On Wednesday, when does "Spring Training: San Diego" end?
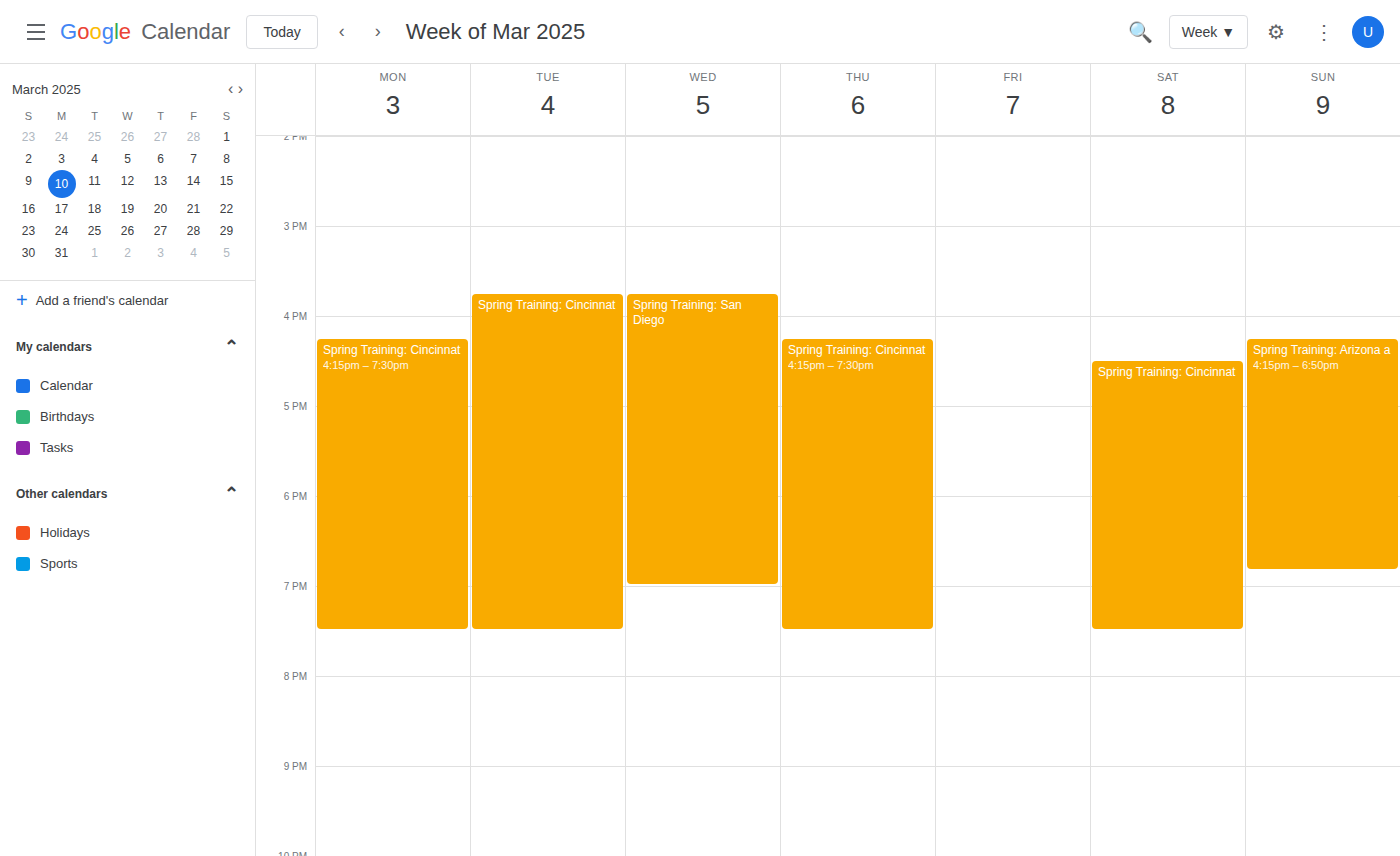
7:00 PM